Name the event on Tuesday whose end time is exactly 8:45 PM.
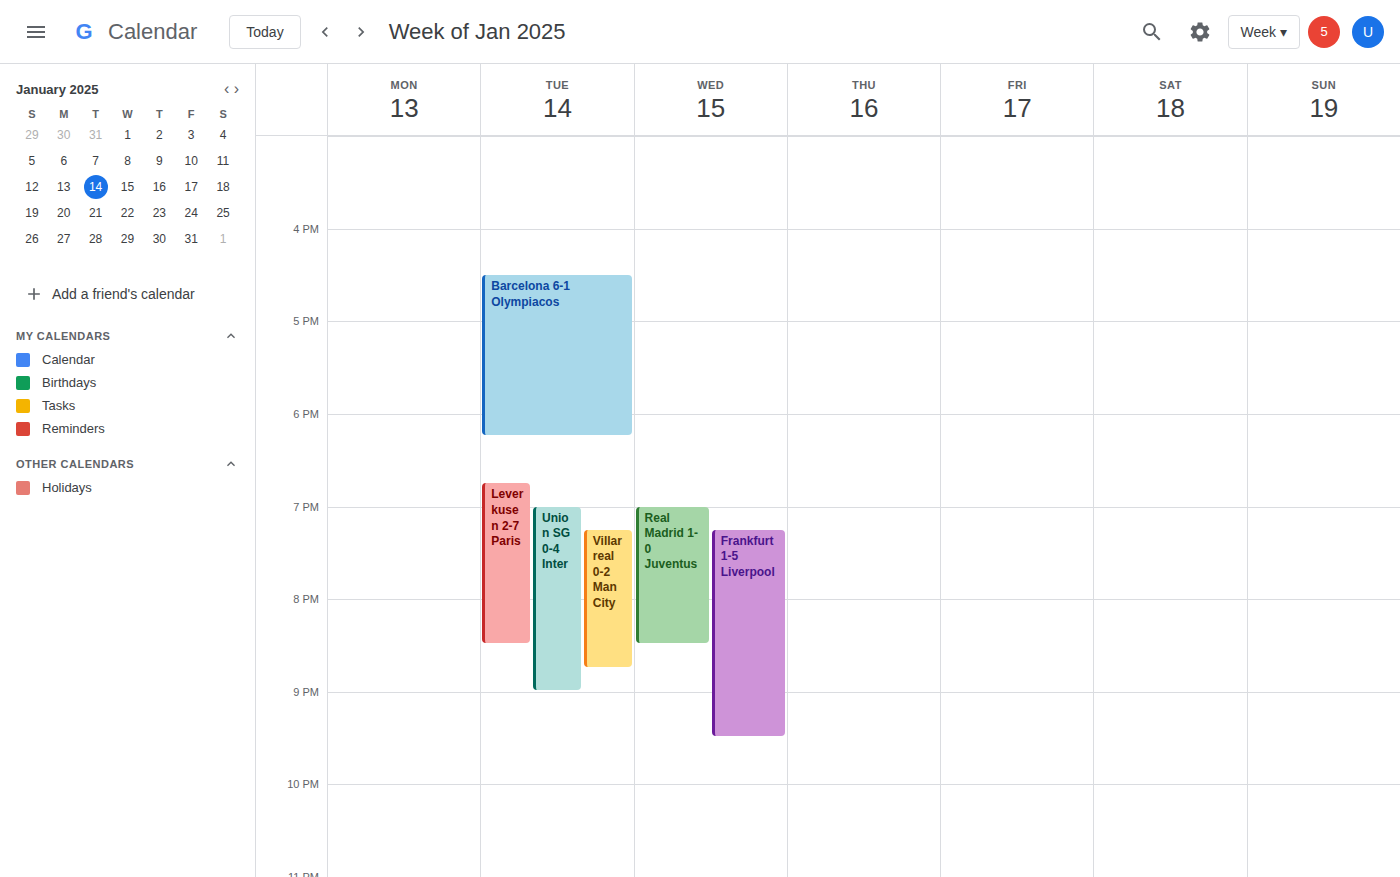
"Villarreal 0-2 Man City"